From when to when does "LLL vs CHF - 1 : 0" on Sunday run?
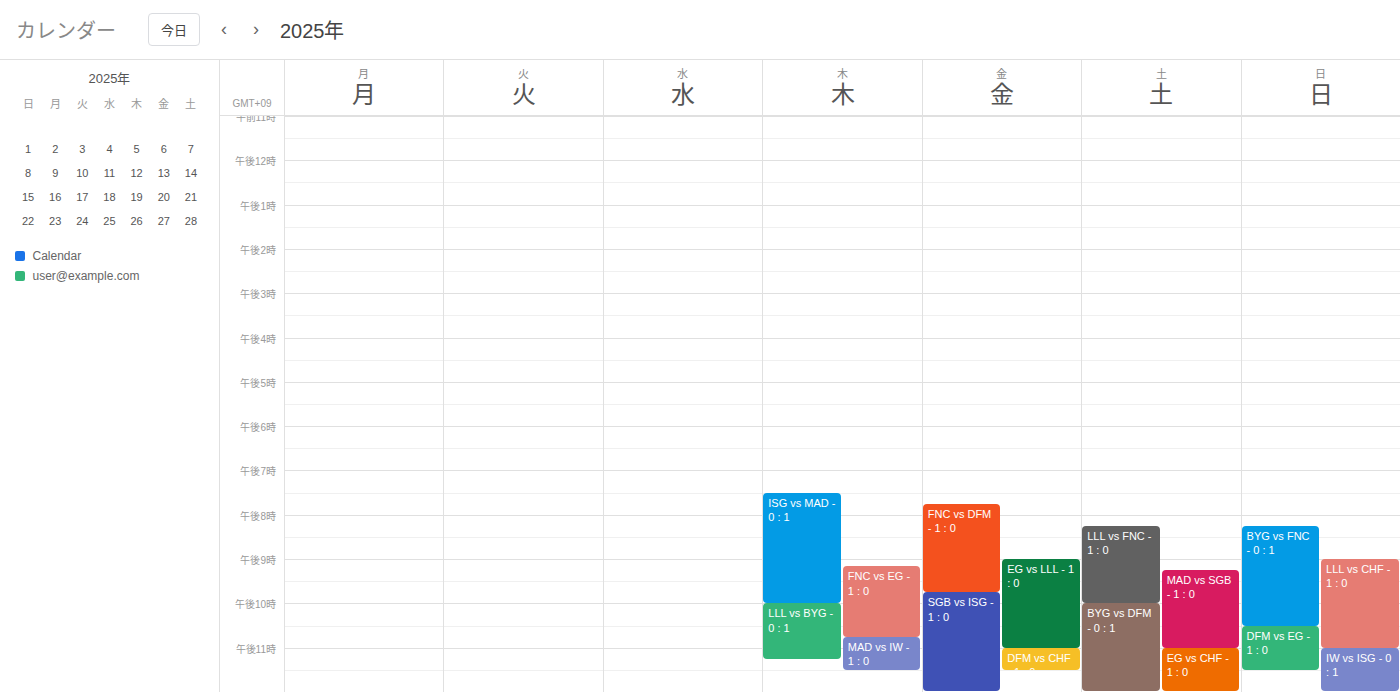
9:00 PM to 11:00 PM